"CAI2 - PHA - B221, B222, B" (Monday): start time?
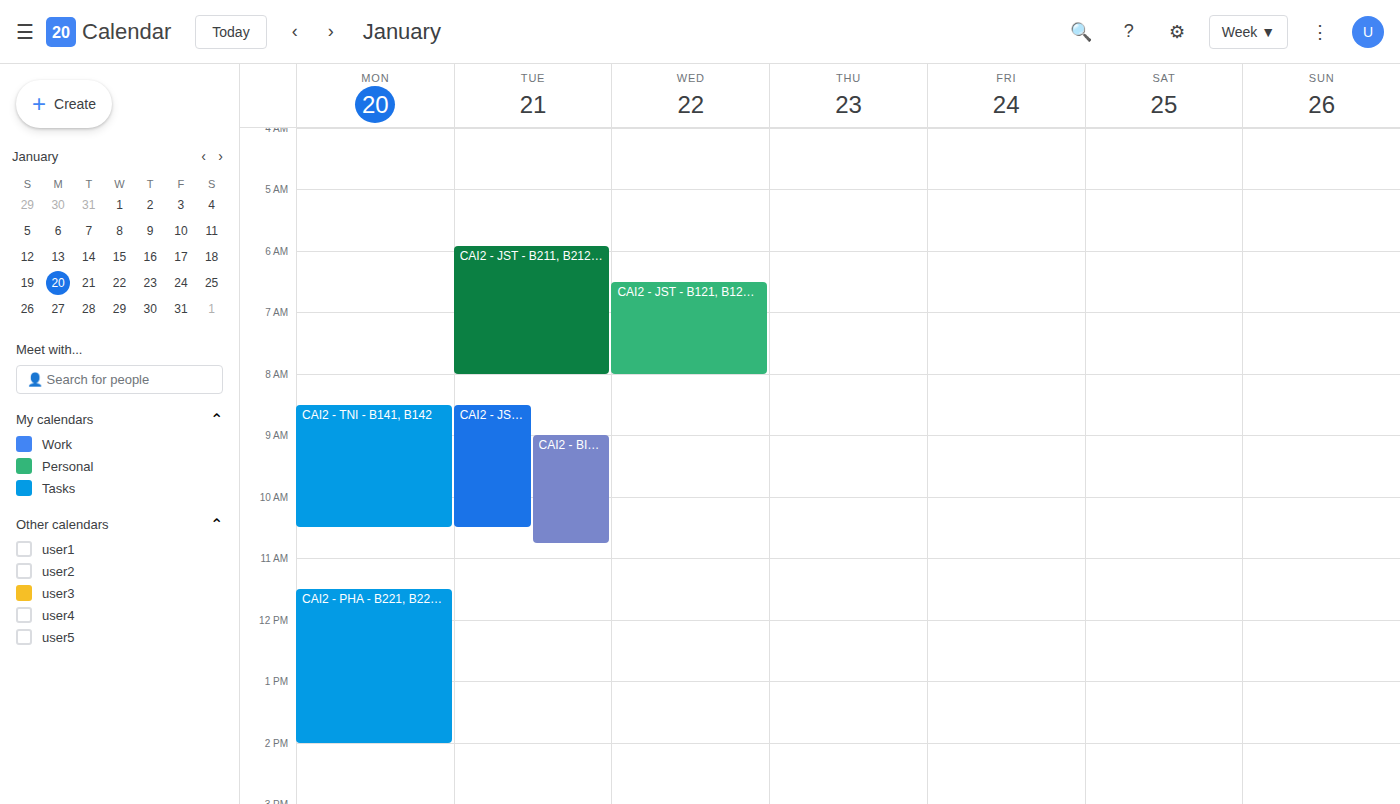
11:30